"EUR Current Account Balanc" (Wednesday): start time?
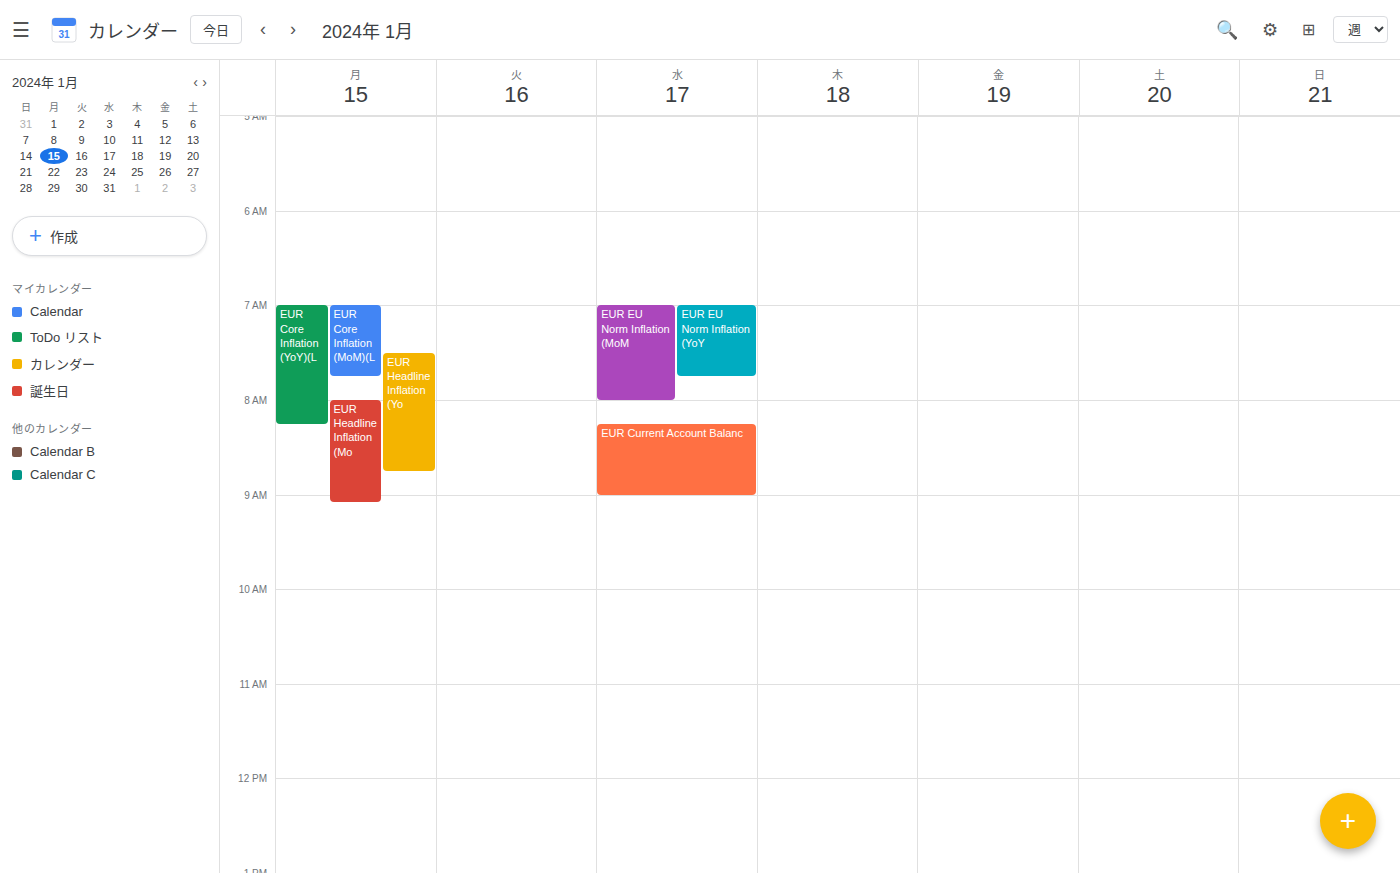
08:15